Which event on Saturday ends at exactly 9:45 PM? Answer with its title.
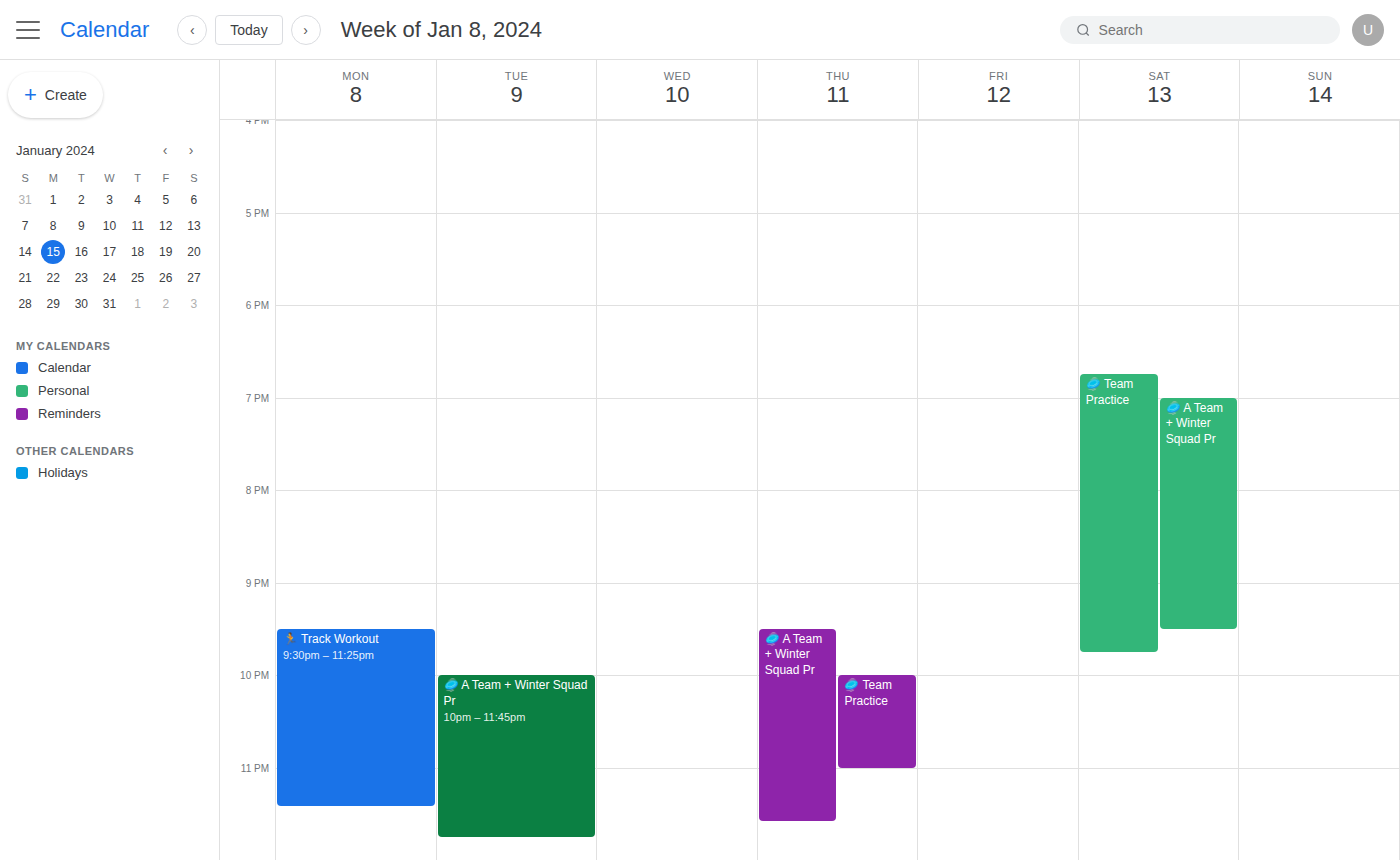
"🥏 Team Practice"